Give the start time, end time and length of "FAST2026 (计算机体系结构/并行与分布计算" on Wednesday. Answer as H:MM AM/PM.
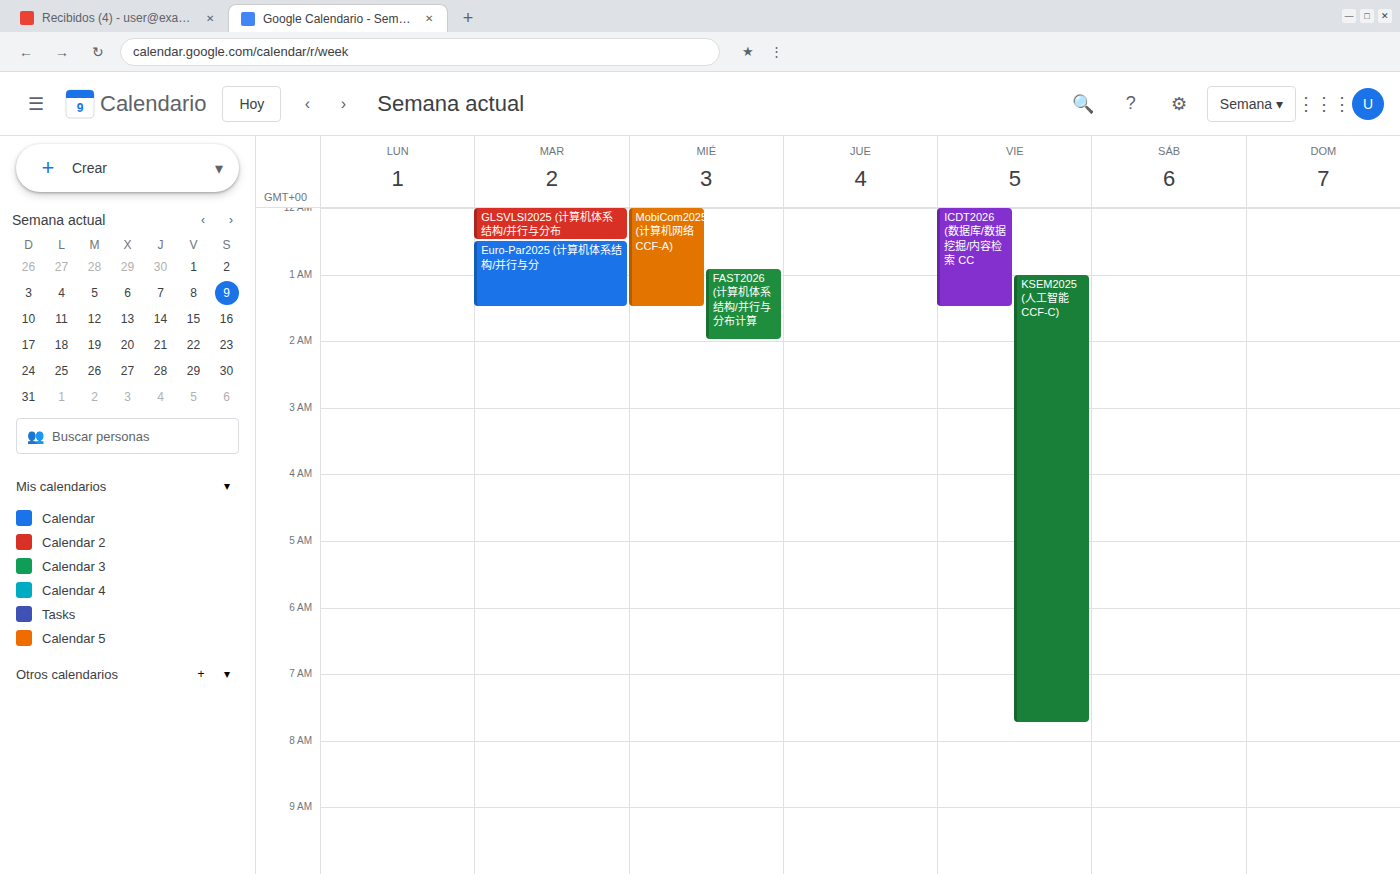
12:55 AM to 2:00 AM, 1 hour 5 minutes